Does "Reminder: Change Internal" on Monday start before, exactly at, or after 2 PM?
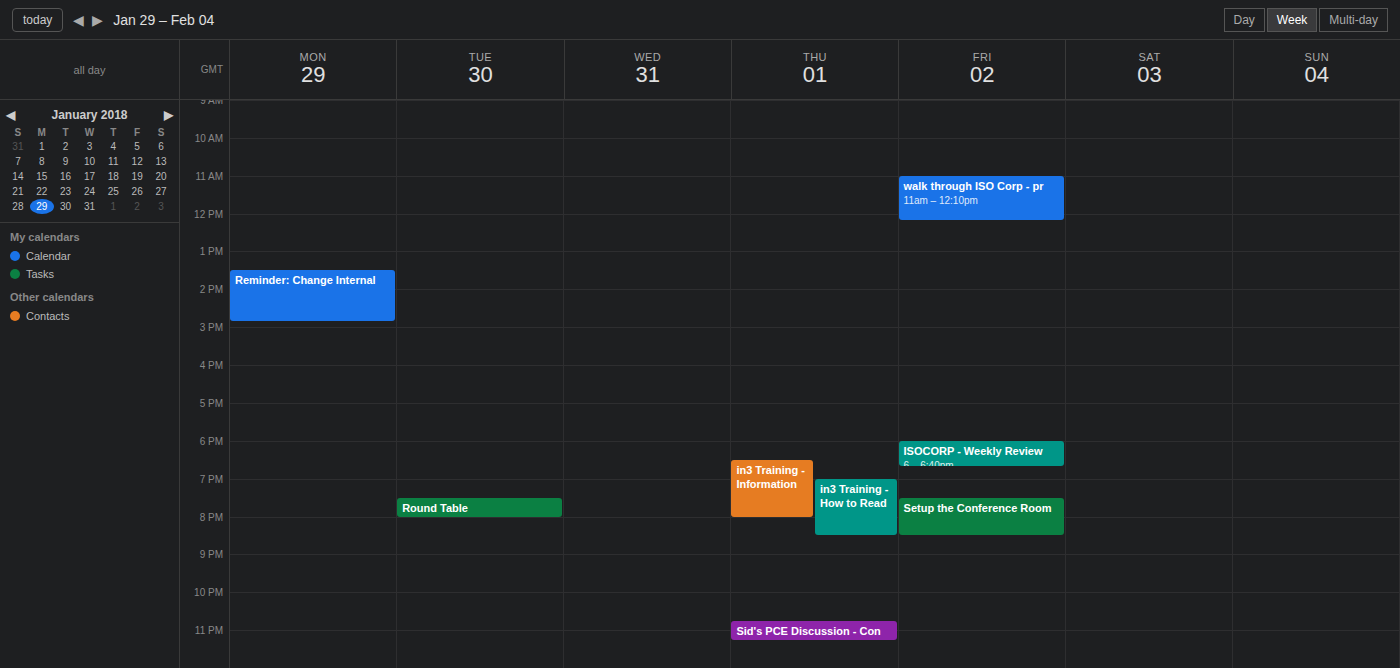
1:30 PM -- before 2 PM, 30 minutes above the 2 PM line.